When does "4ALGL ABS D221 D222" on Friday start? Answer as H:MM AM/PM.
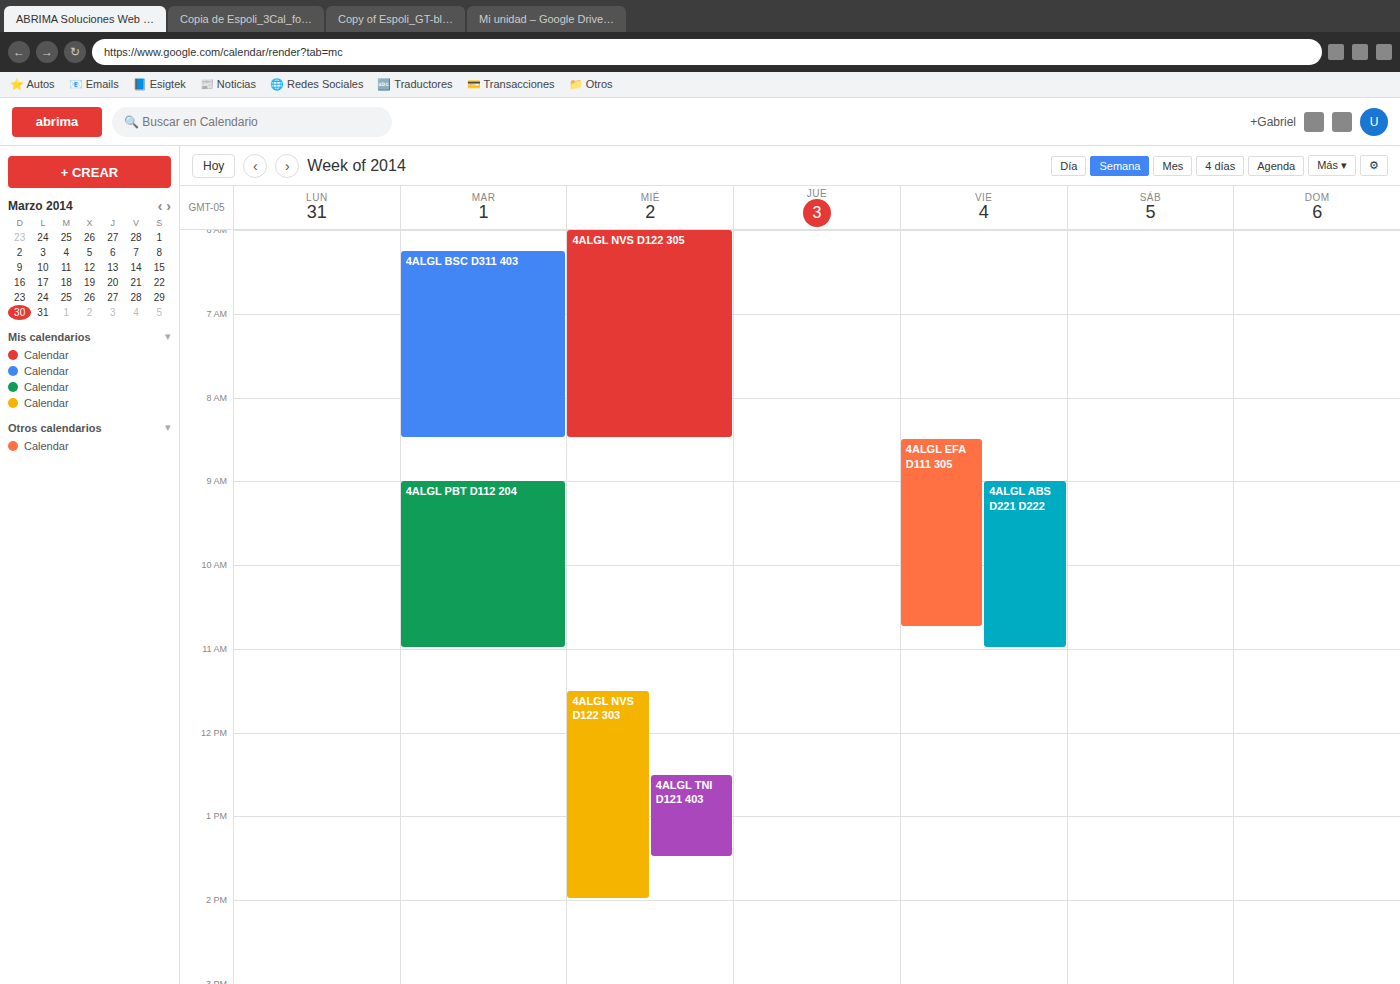
9:00 AM